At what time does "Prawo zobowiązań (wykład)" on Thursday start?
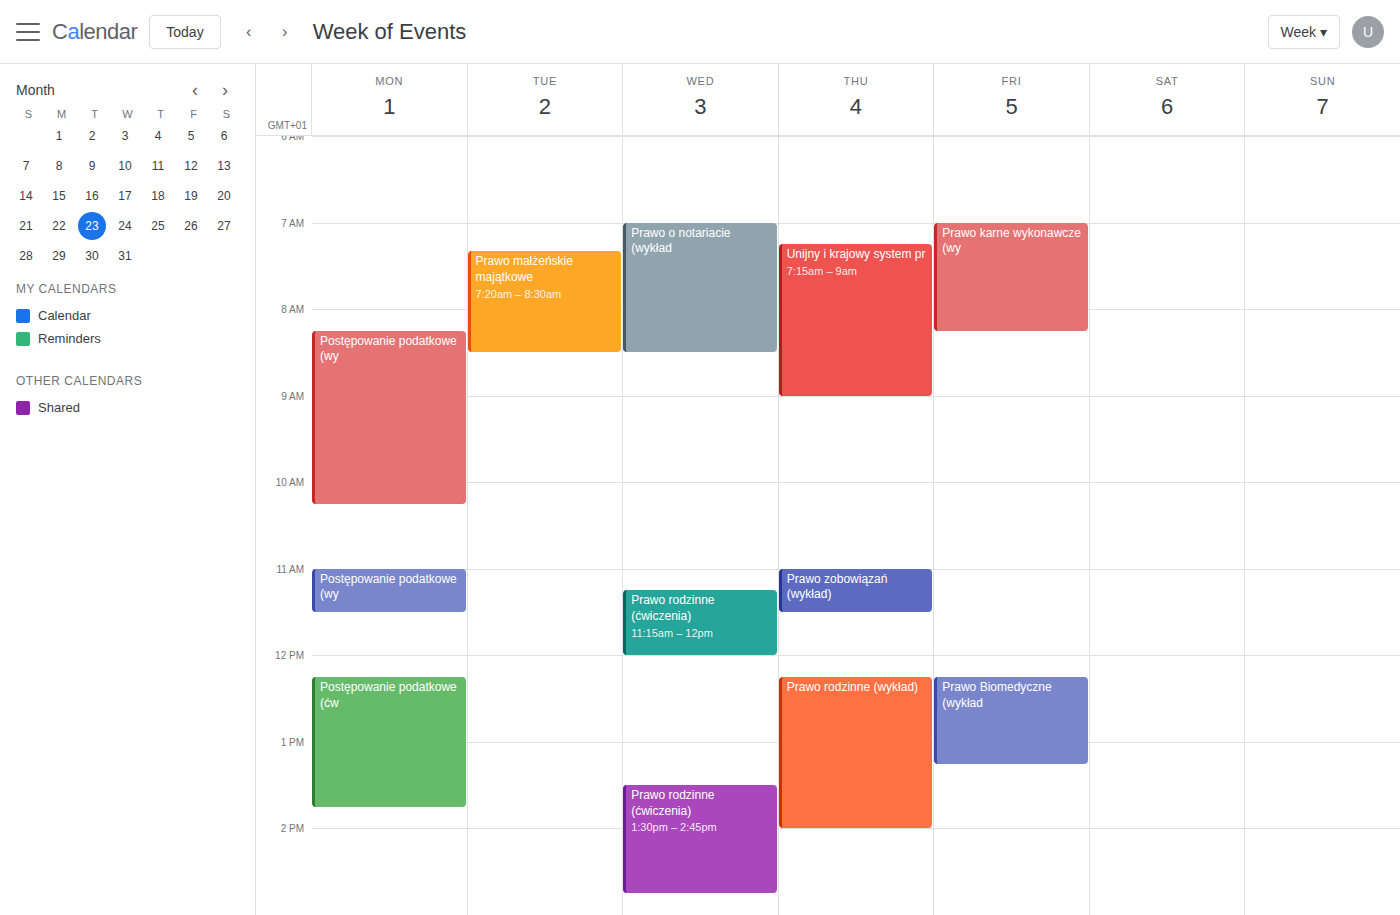
11:00 AM